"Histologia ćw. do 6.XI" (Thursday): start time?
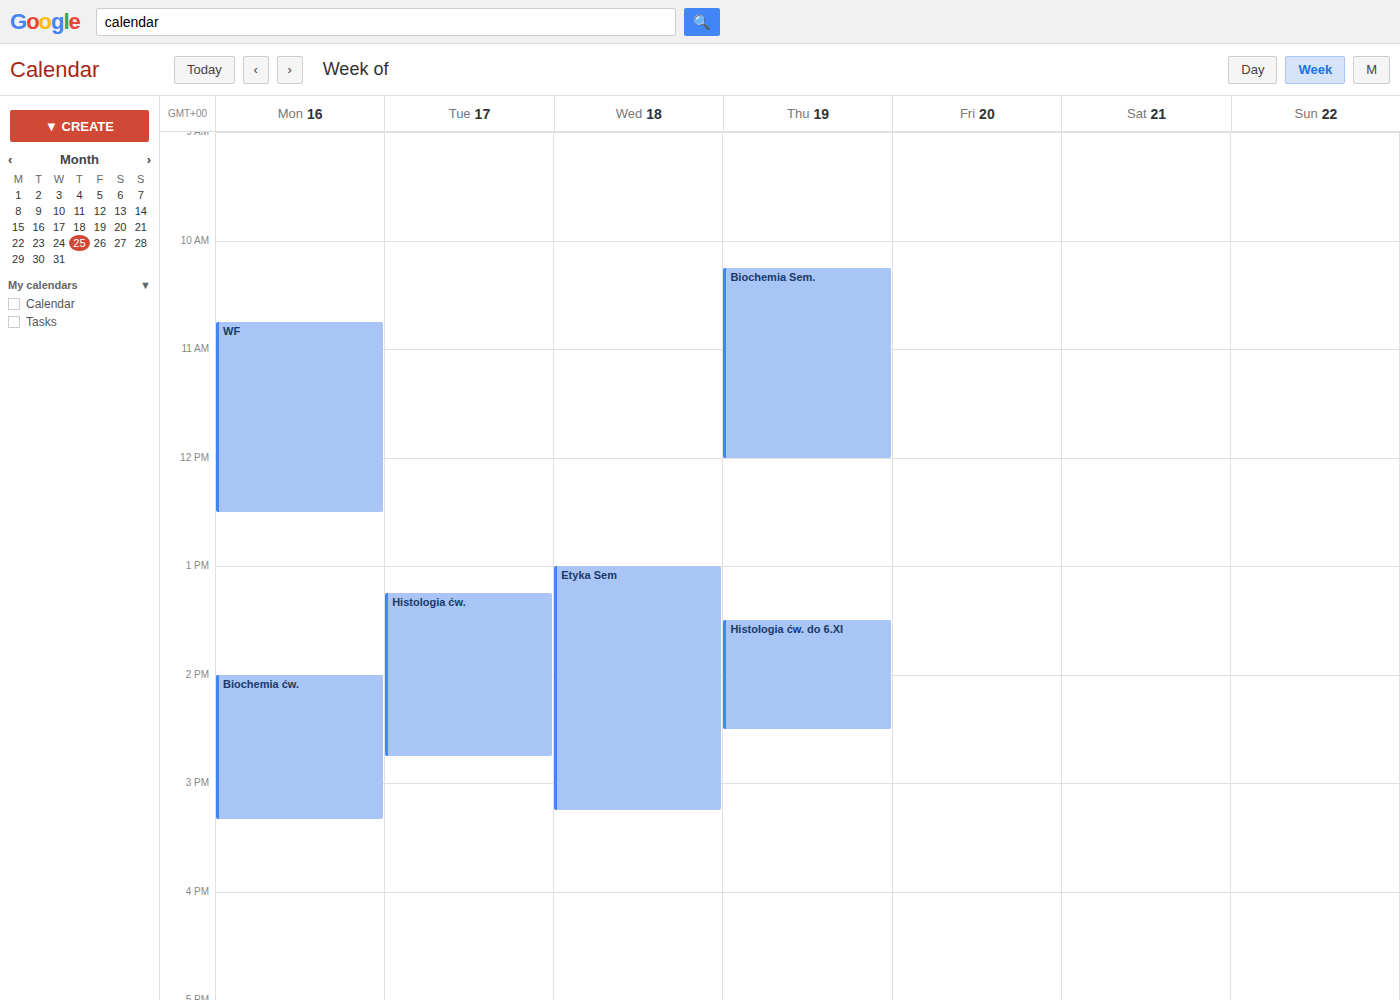
1:30 PM